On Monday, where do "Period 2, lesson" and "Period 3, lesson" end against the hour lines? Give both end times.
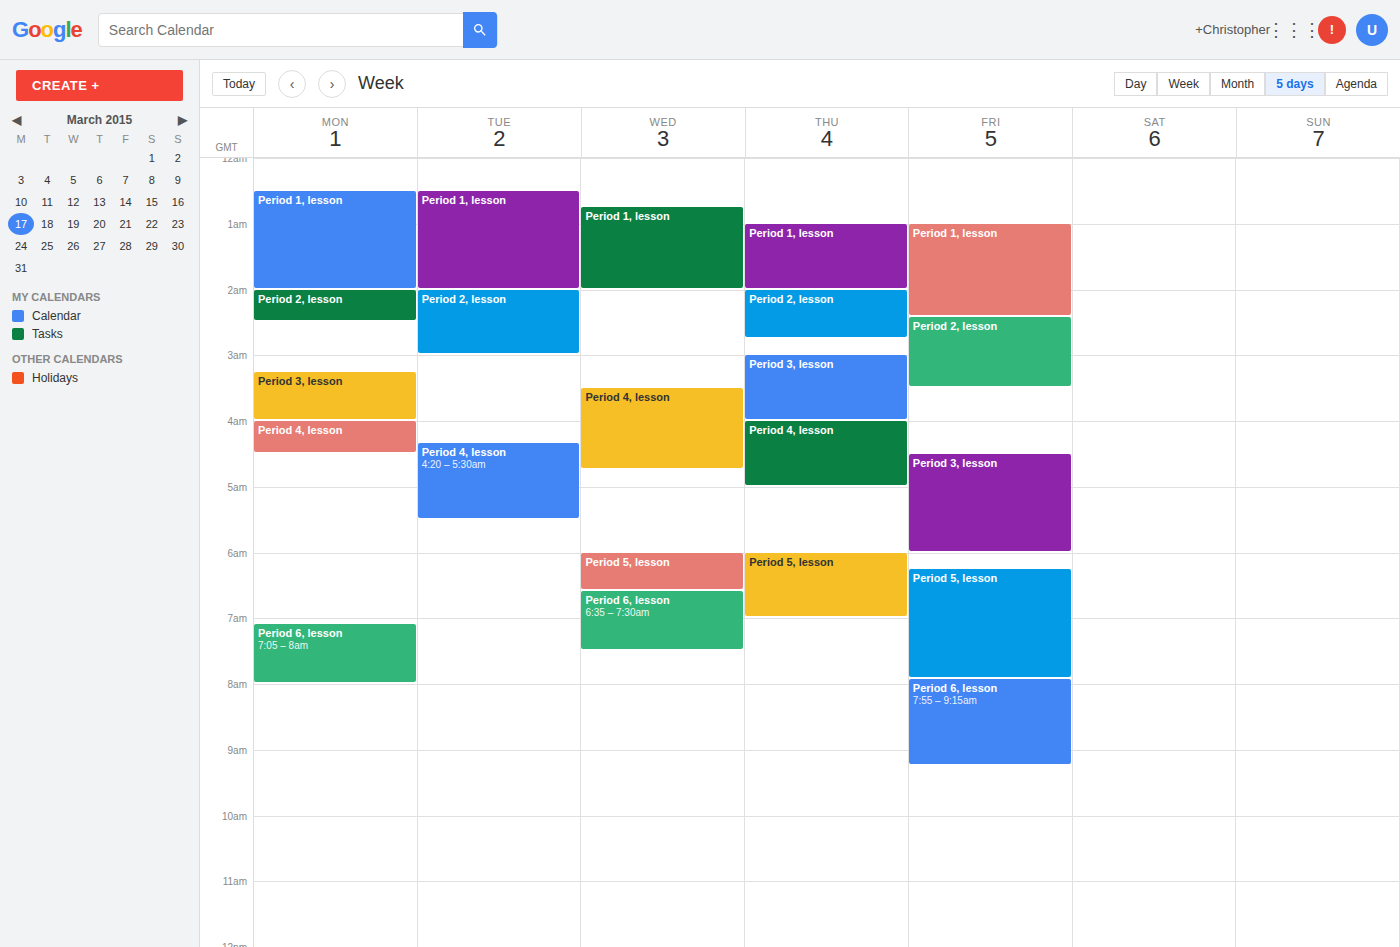
"Period 2, lesson": 02:30, halfway between the 02:00 and 03:00 lines. "Period 3, lesson": 04:00, exactly on the 04:00 line.